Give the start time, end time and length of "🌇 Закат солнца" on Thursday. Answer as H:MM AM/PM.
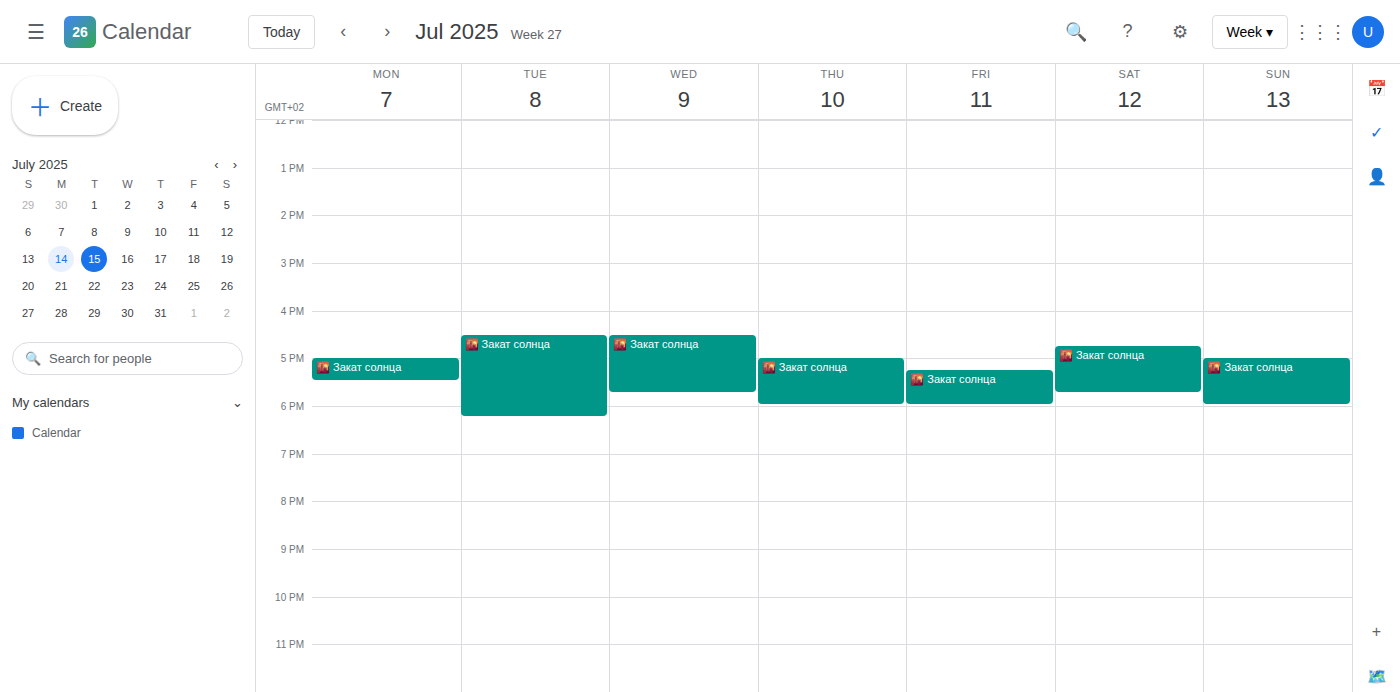
5:00 PM to 6:00 PM, 1 hour